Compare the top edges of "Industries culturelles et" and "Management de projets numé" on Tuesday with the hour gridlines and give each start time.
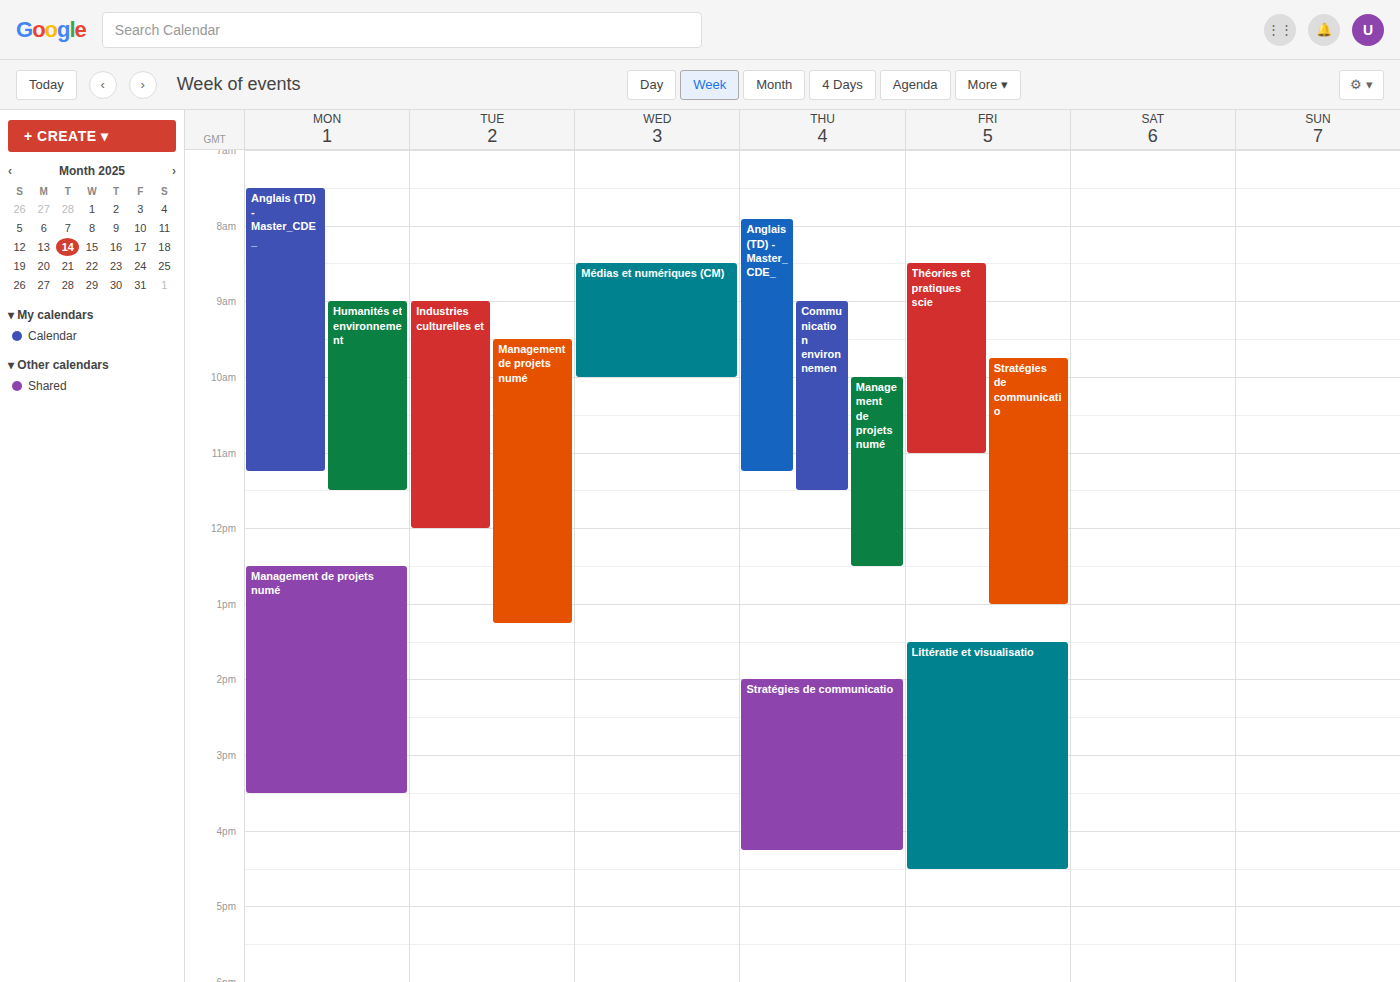
"Industries culturelles et": 9:00 AM, exactly on the 9 AM line. "Management de projets numé": 9:30 AM, halfway between the 9 AM and 10 AM lines.